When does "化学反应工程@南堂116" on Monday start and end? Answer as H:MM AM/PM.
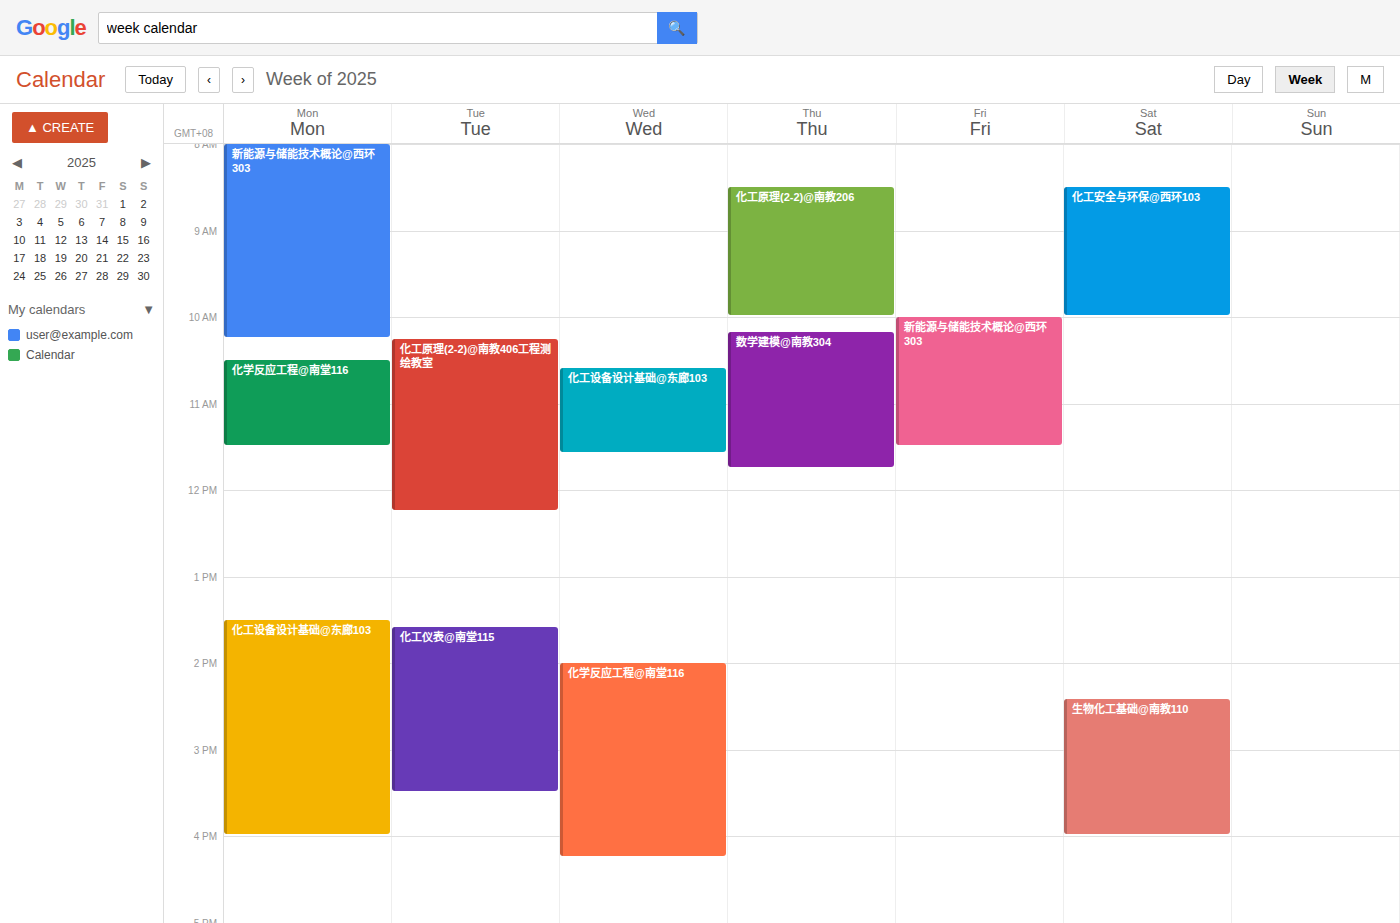
10:30 AM to 11:30 AM